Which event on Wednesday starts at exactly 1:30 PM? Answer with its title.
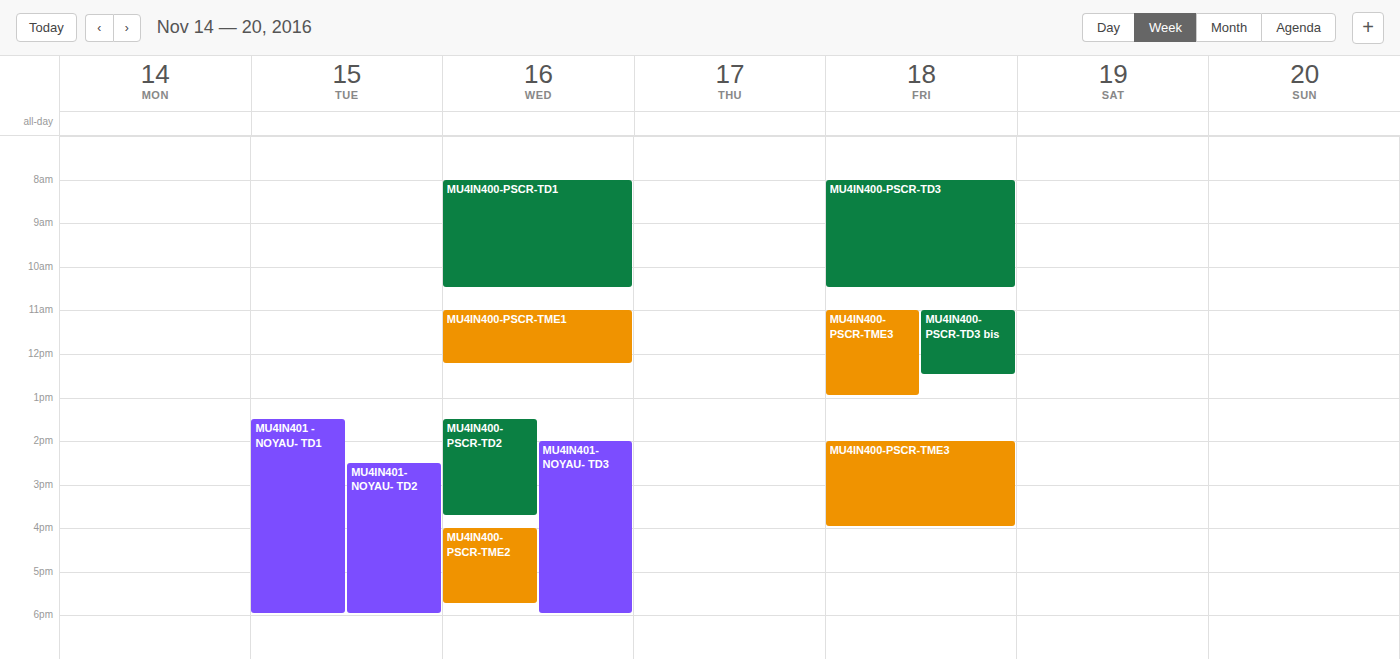
"MU4IN400-PSCR-TD2"